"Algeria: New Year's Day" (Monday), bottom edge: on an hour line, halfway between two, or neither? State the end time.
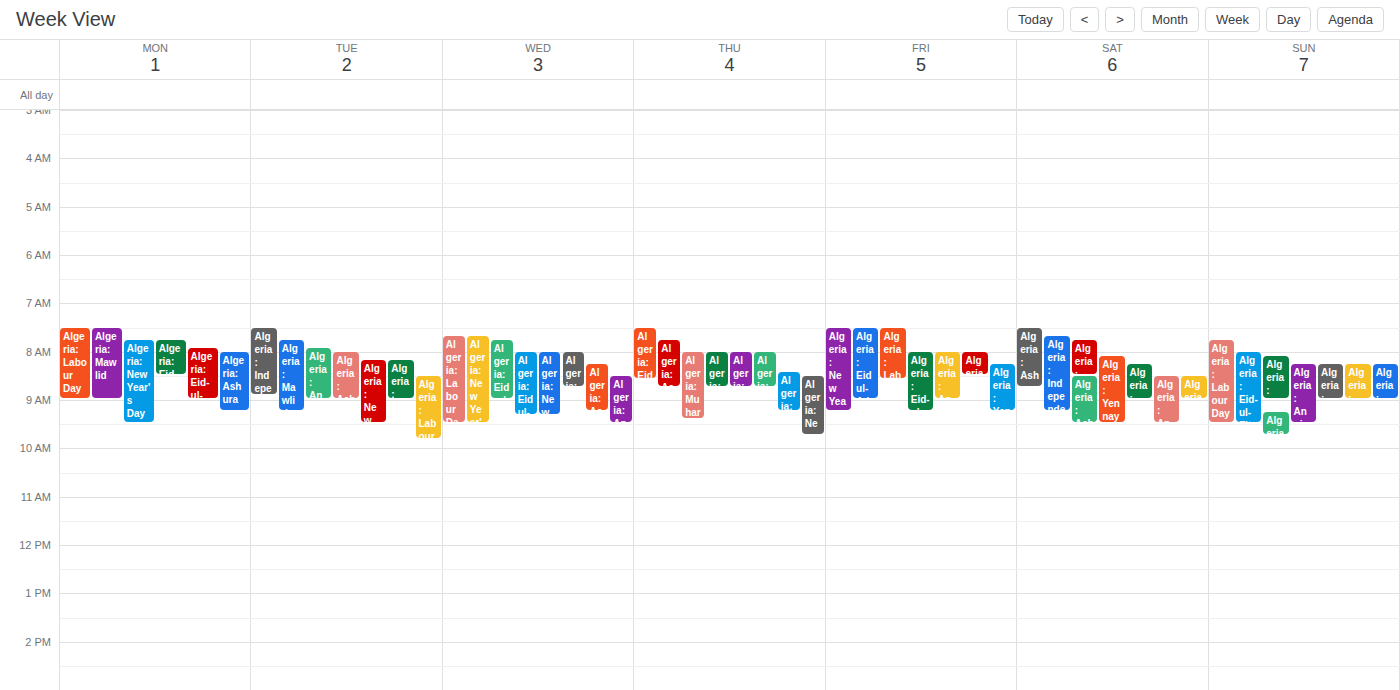
09:30 -- halfway between the 09:00 and 10:00 lines.